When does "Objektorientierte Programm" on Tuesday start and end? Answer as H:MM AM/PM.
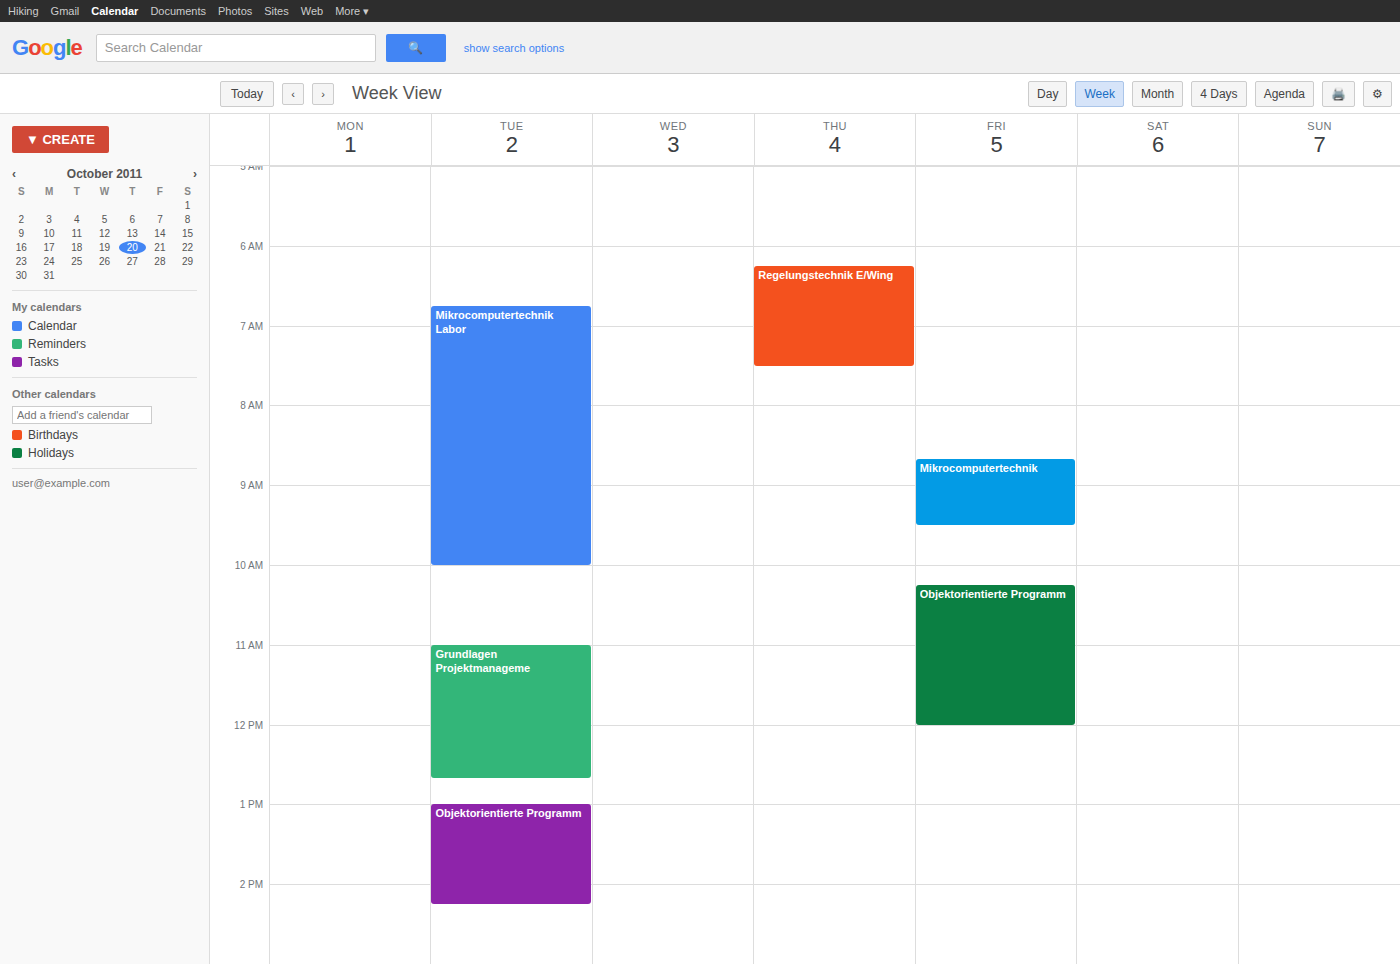
1:00 PM to 2:15 PM